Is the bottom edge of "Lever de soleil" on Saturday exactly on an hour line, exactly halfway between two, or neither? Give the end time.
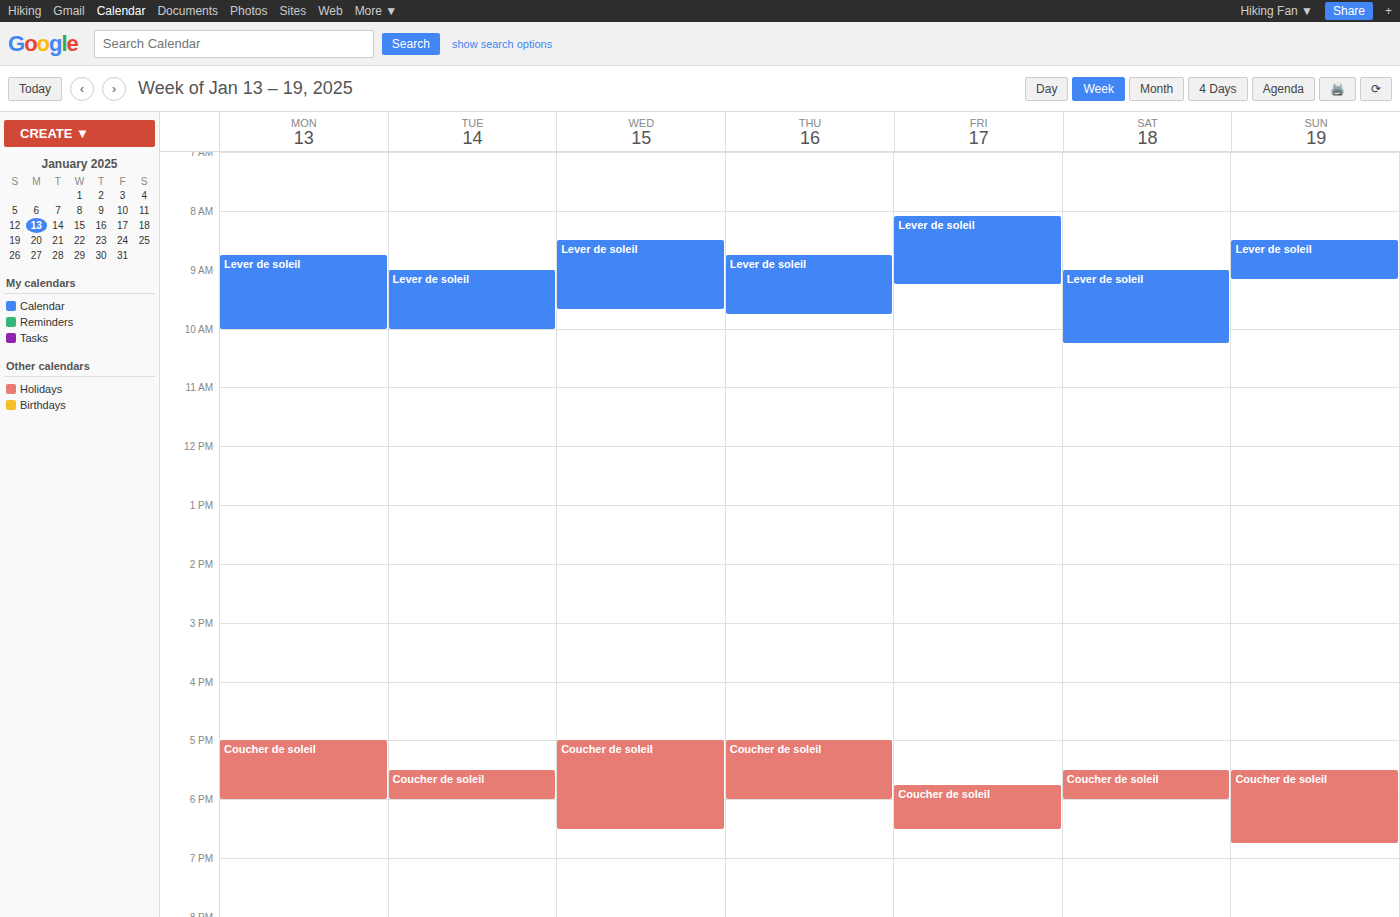
10:15 -- neither: a quarter of the way from the 10:00 line to the 11:00 line.